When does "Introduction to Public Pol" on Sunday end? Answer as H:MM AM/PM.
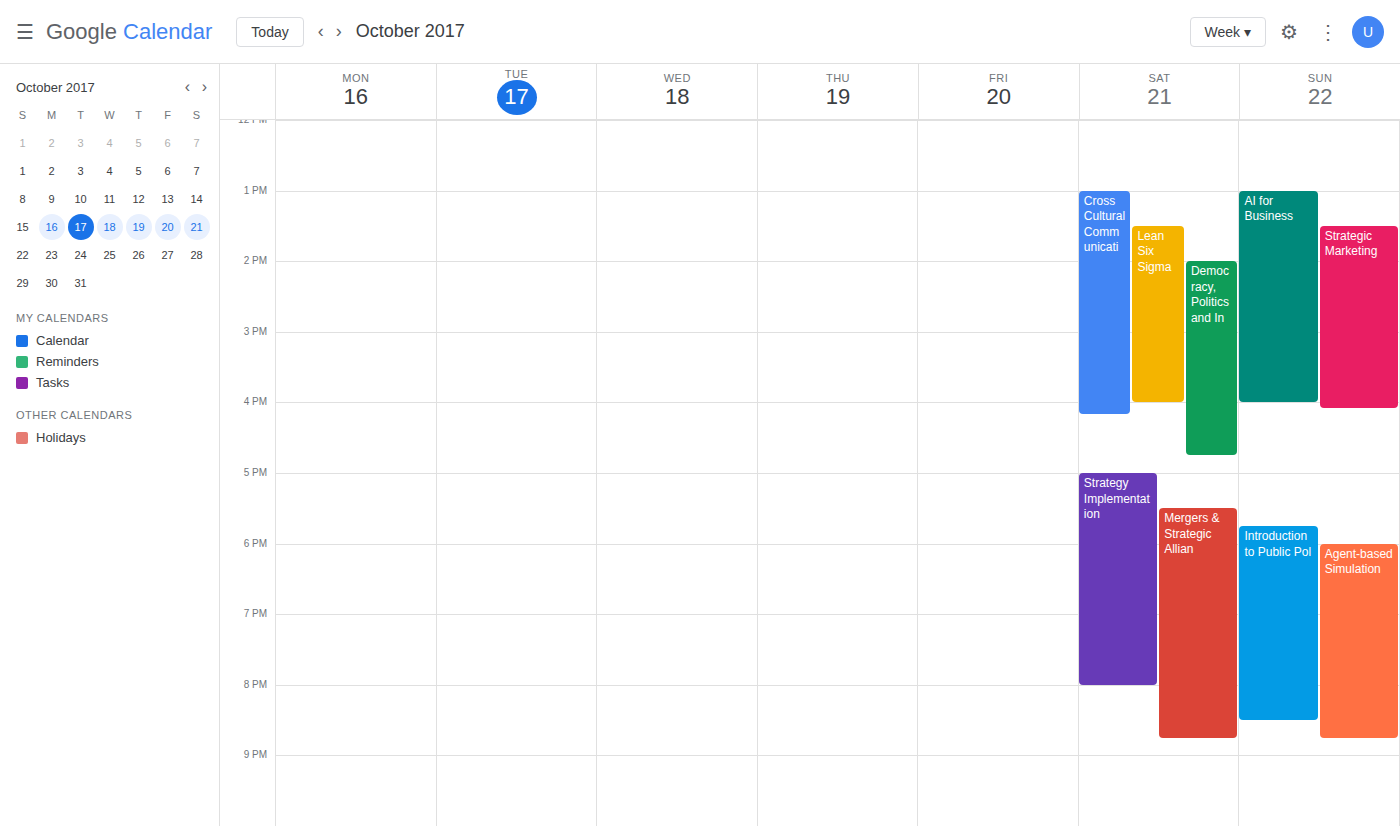
8:30 PM